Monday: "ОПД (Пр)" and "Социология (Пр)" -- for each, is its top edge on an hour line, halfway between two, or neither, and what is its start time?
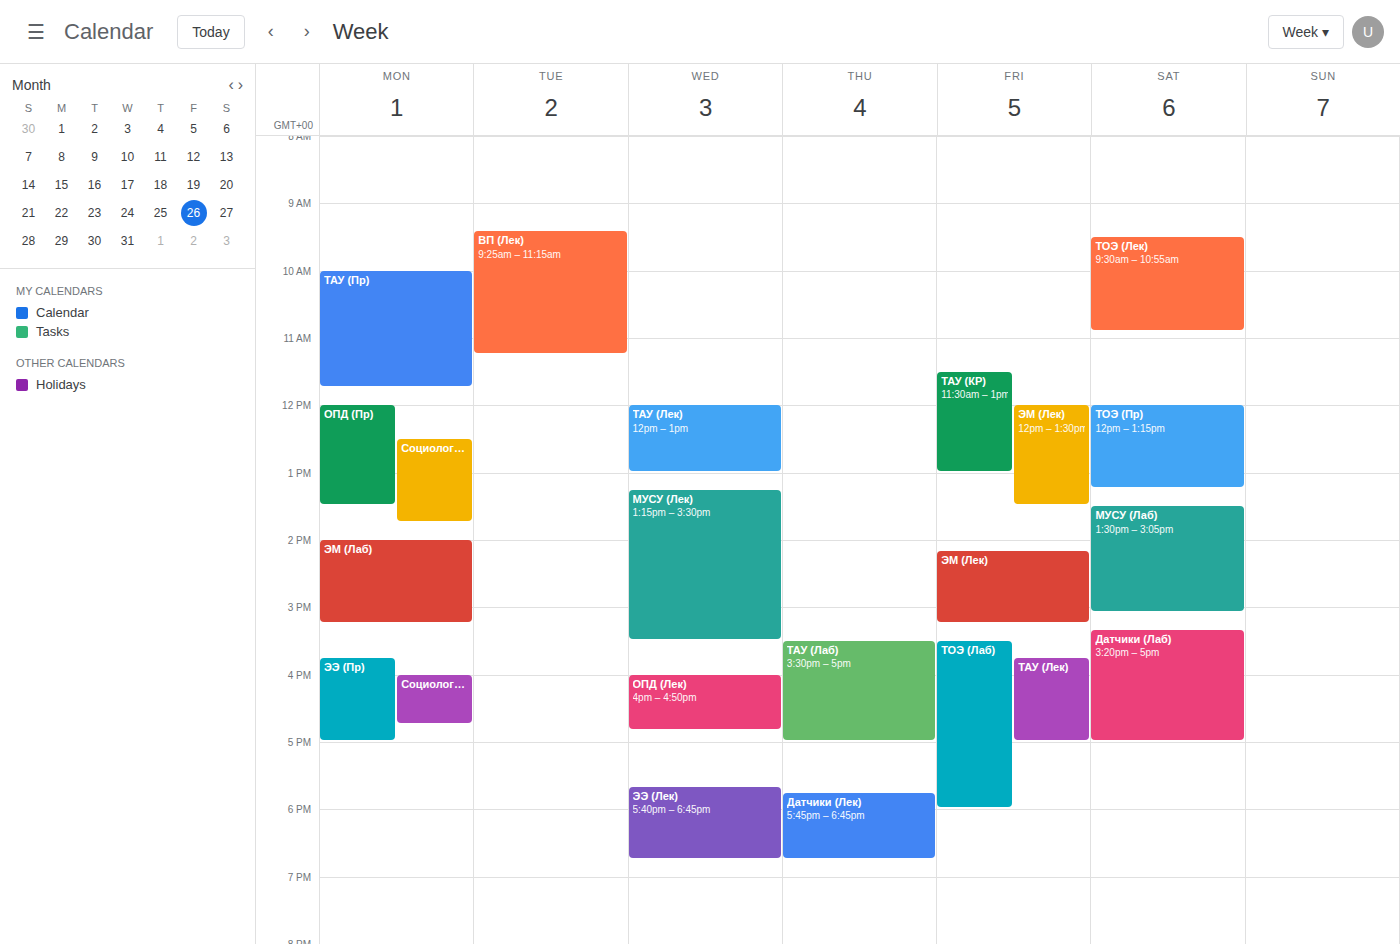
"ОПД (Пр)": 12:00 PM, exactly on the 12 PM line. "Социология (Пр)": 12:30 PM, halfway between the 12 PM and 1 PM lines.